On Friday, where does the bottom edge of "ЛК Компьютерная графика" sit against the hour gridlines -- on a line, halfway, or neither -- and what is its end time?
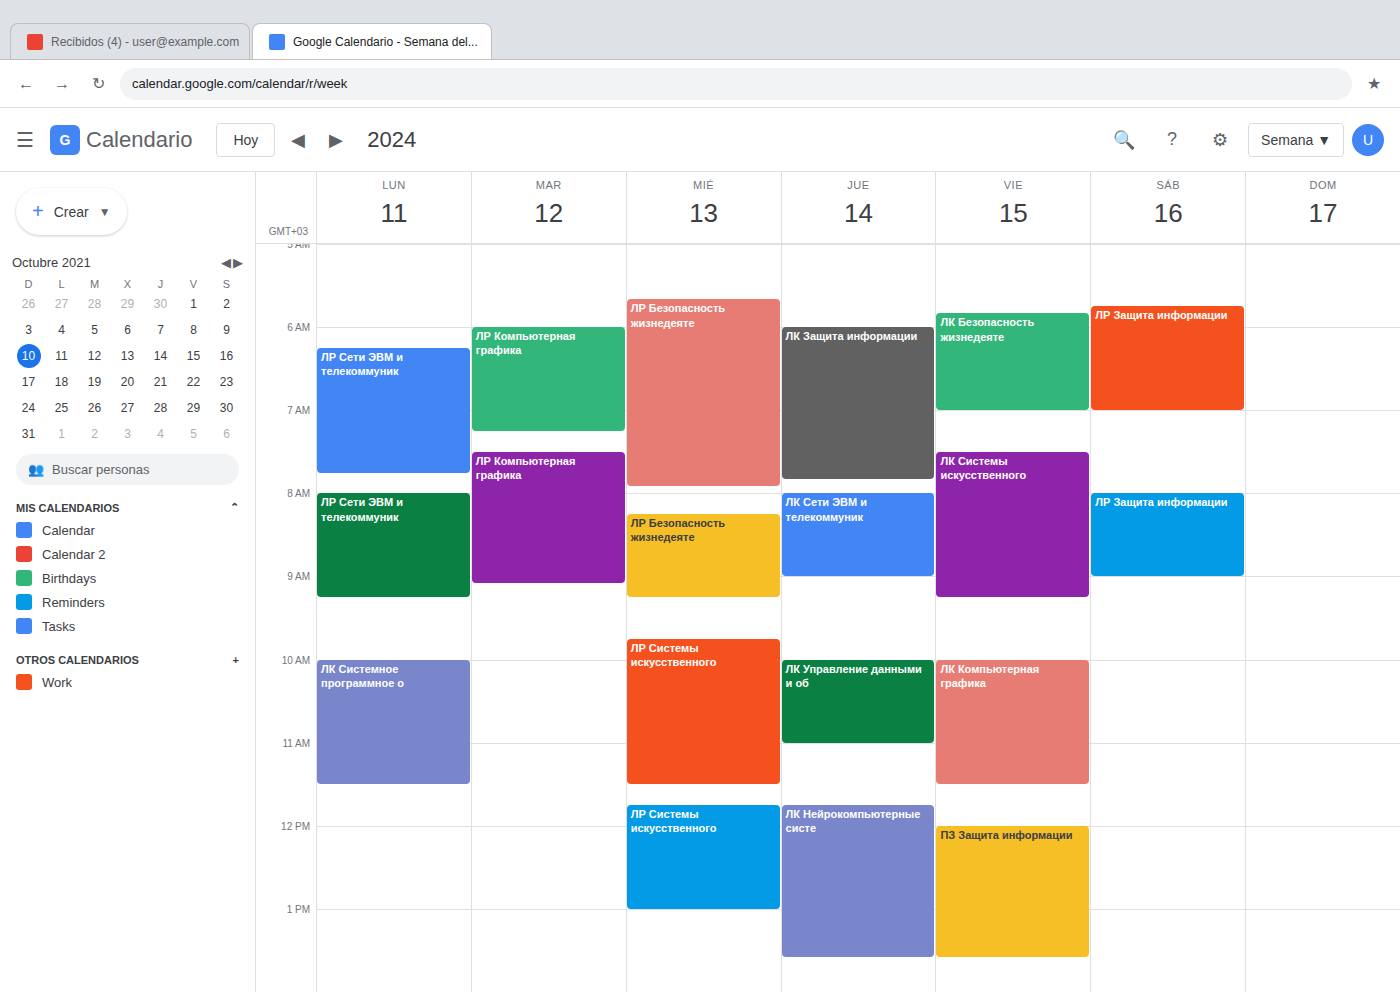
11:30 AM -- halfway between the 11 AM and 12 PM lines.